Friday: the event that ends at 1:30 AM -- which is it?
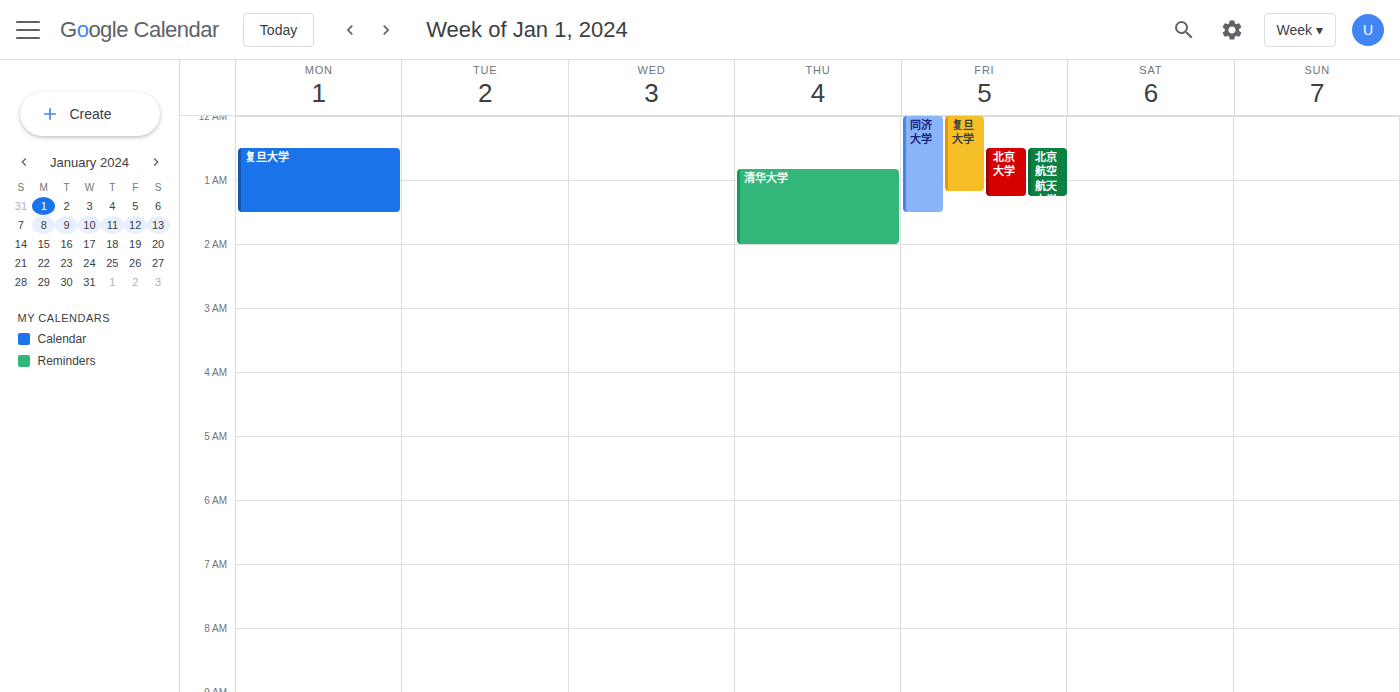
"同济大学"